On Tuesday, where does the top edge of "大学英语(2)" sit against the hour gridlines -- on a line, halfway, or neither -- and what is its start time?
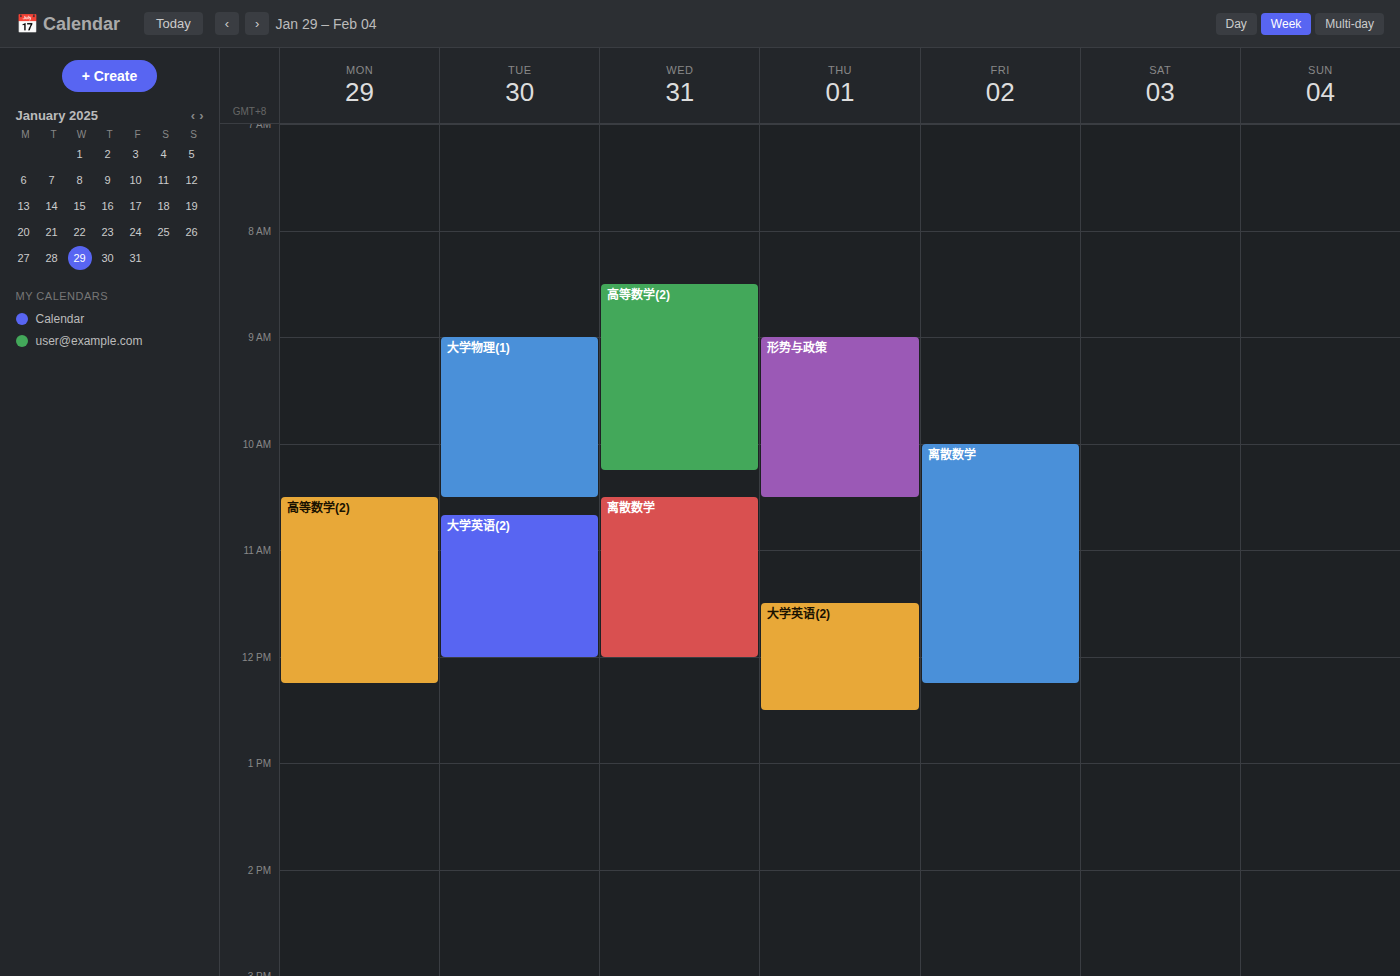
10:40 AM -- neither: 40 minutes below the 10 AM line and 20 minutes above the 11 AM line.